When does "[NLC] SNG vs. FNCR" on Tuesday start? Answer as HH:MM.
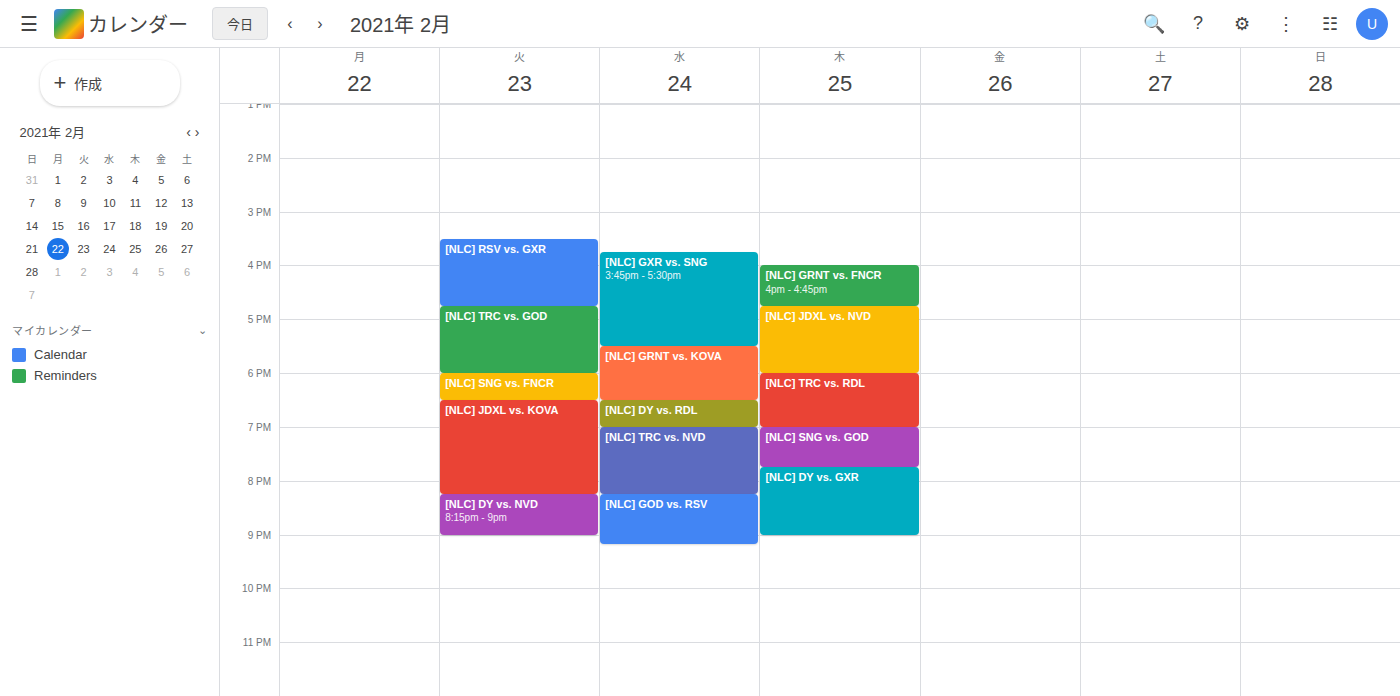
18:00